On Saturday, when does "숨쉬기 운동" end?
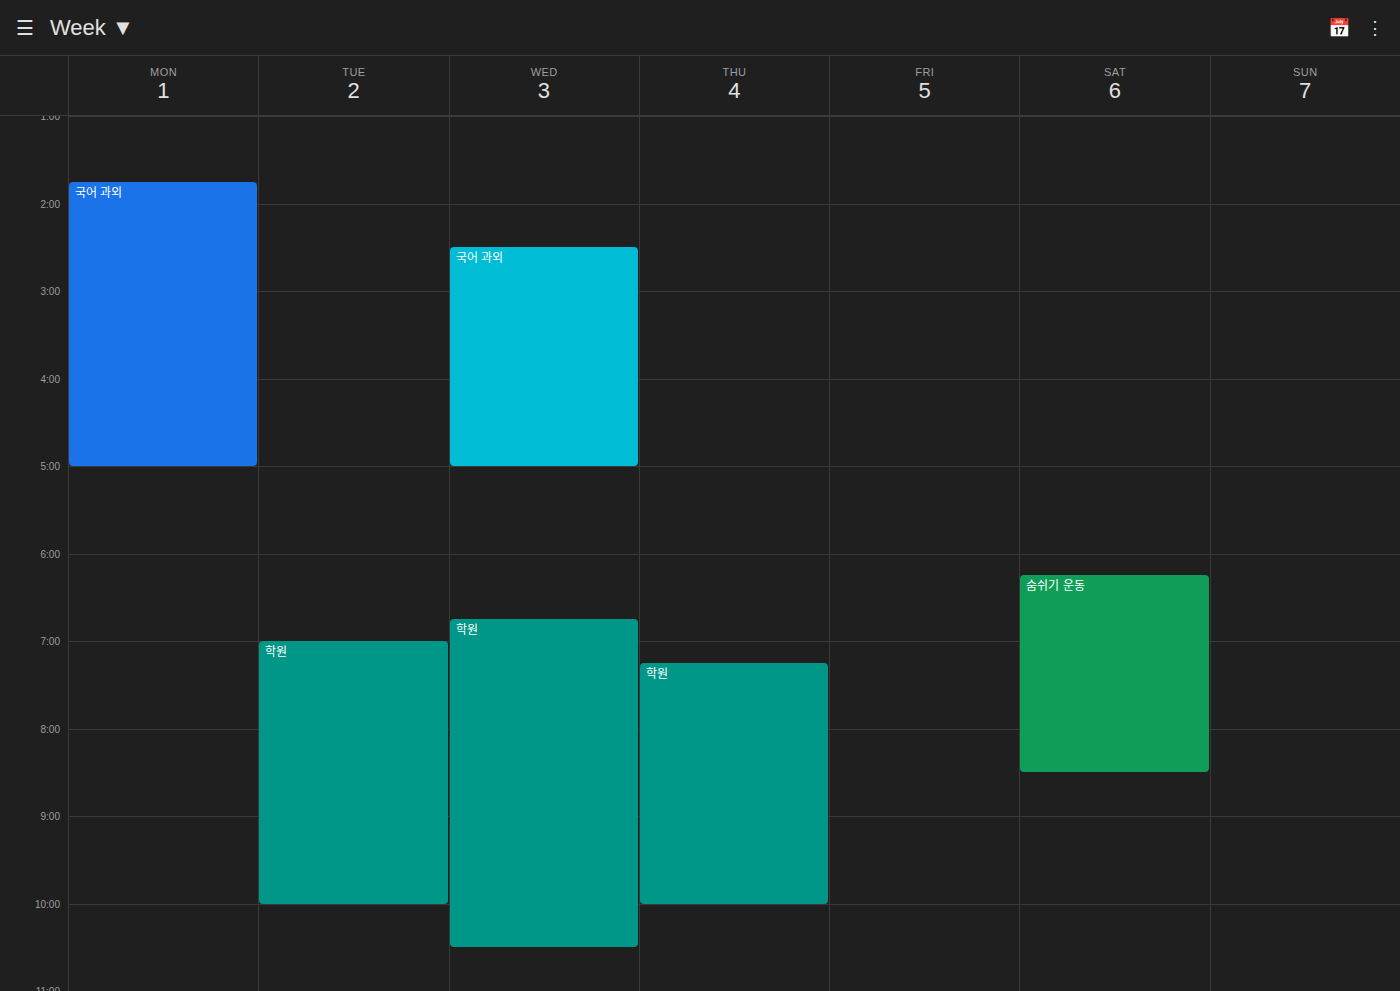
8:30 PM